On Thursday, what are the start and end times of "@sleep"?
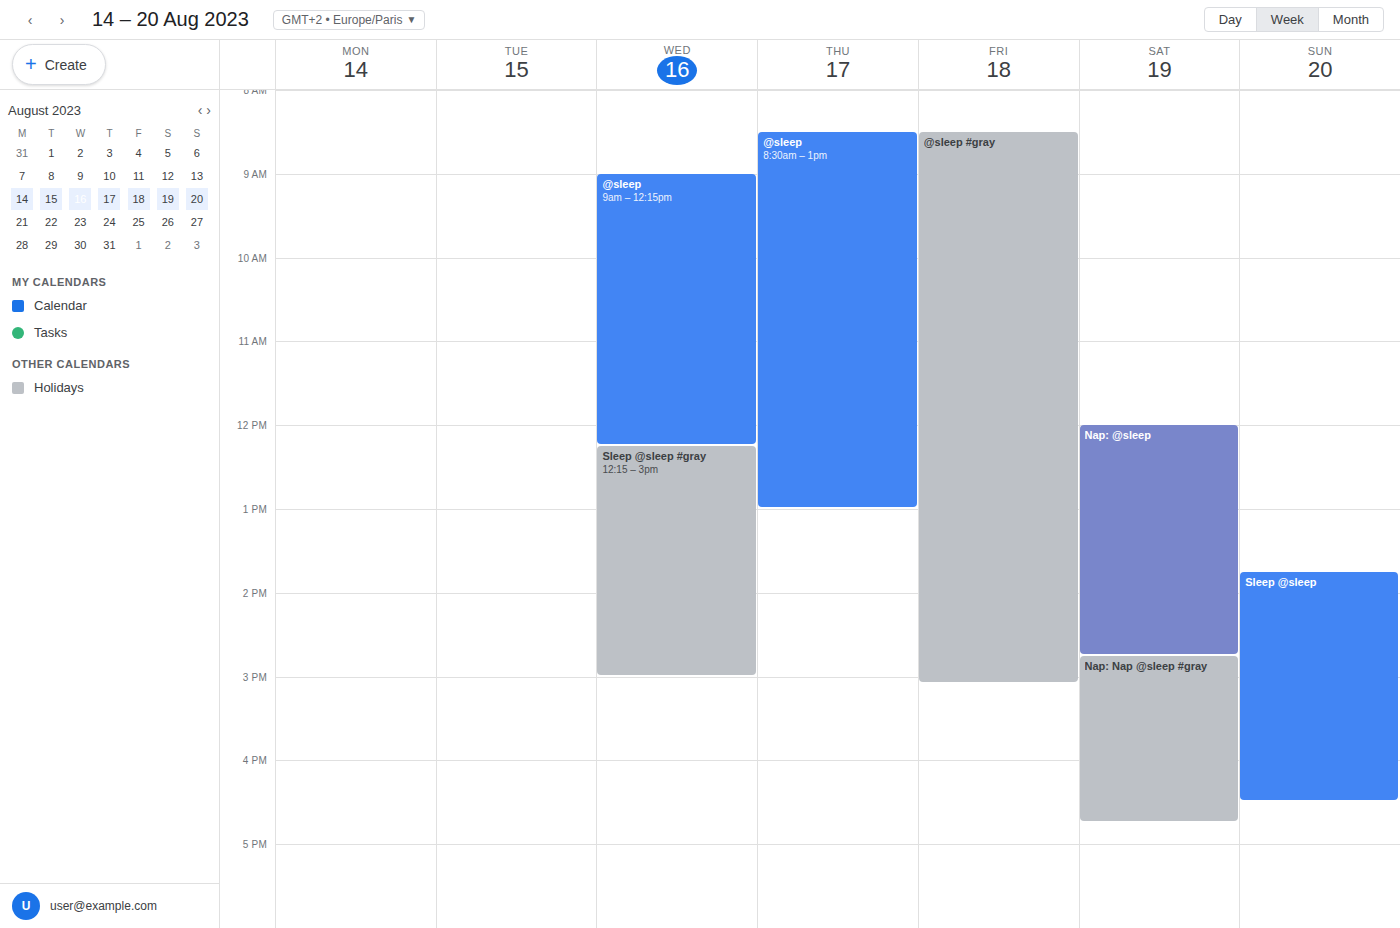
08:30 to 13:00